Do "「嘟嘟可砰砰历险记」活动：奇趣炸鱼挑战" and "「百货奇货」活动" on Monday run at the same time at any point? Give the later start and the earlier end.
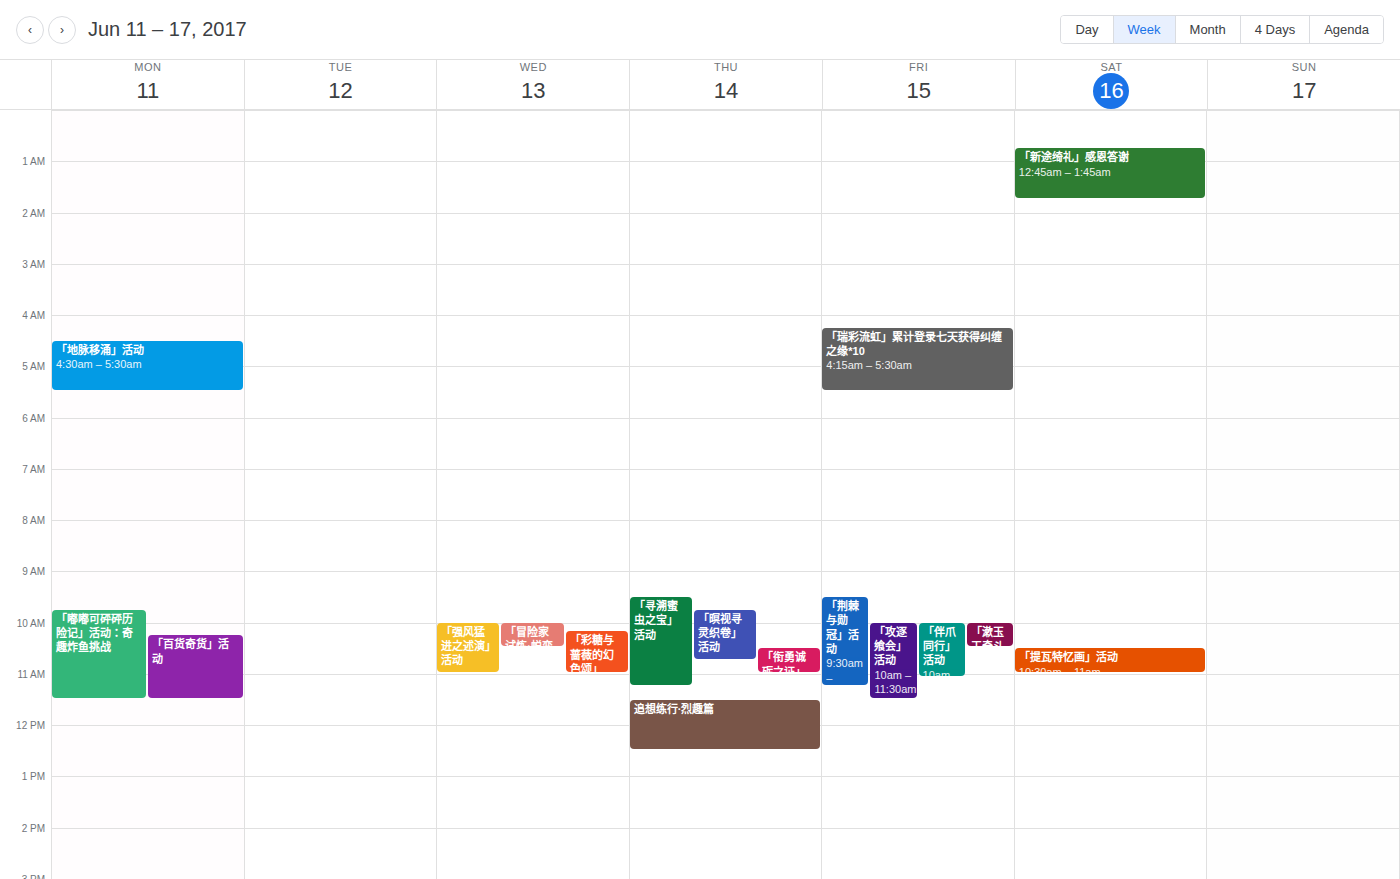
"「百货奇货」活动" starts at 10:15 AM, before "「嘟嘟可砰砰历险记」活动：奇趣炸鱼挑战" ends at 11:30 AM -- they overlap.